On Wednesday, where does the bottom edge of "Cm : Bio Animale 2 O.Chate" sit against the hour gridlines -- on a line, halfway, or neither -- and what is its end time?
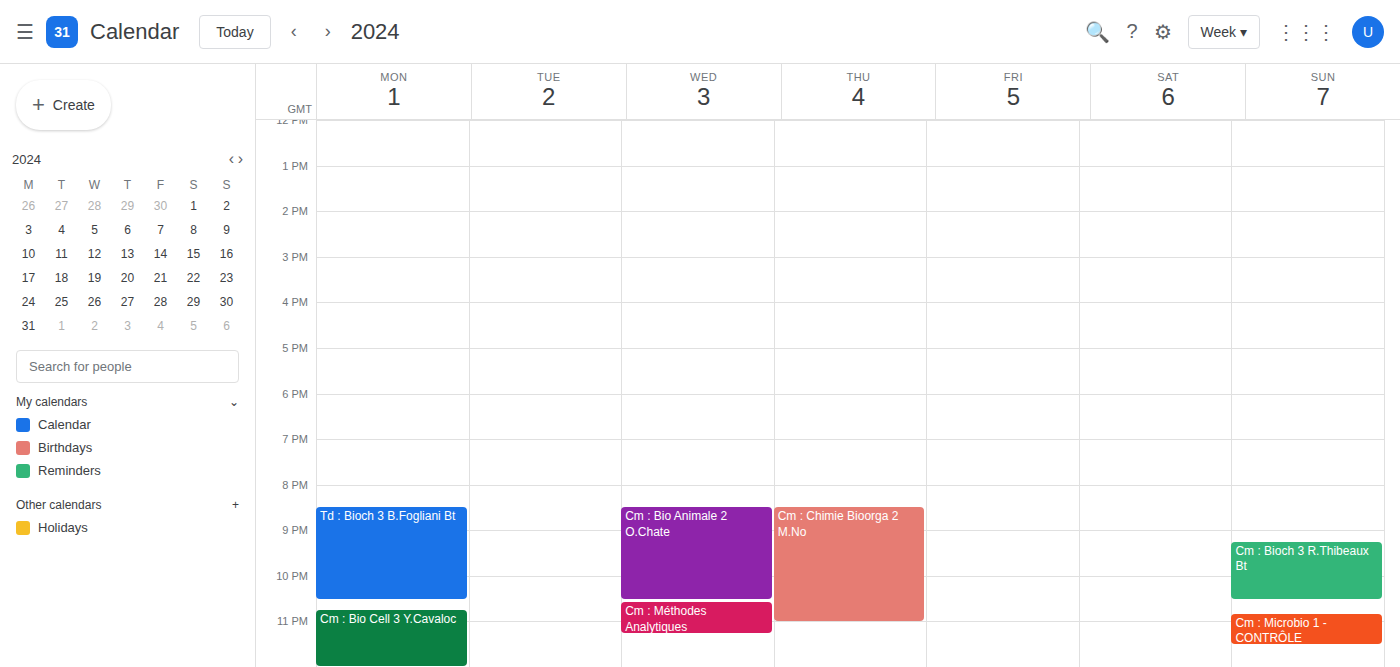
10:30 PM -- halfway between the 10 PM and 11 PM lines.